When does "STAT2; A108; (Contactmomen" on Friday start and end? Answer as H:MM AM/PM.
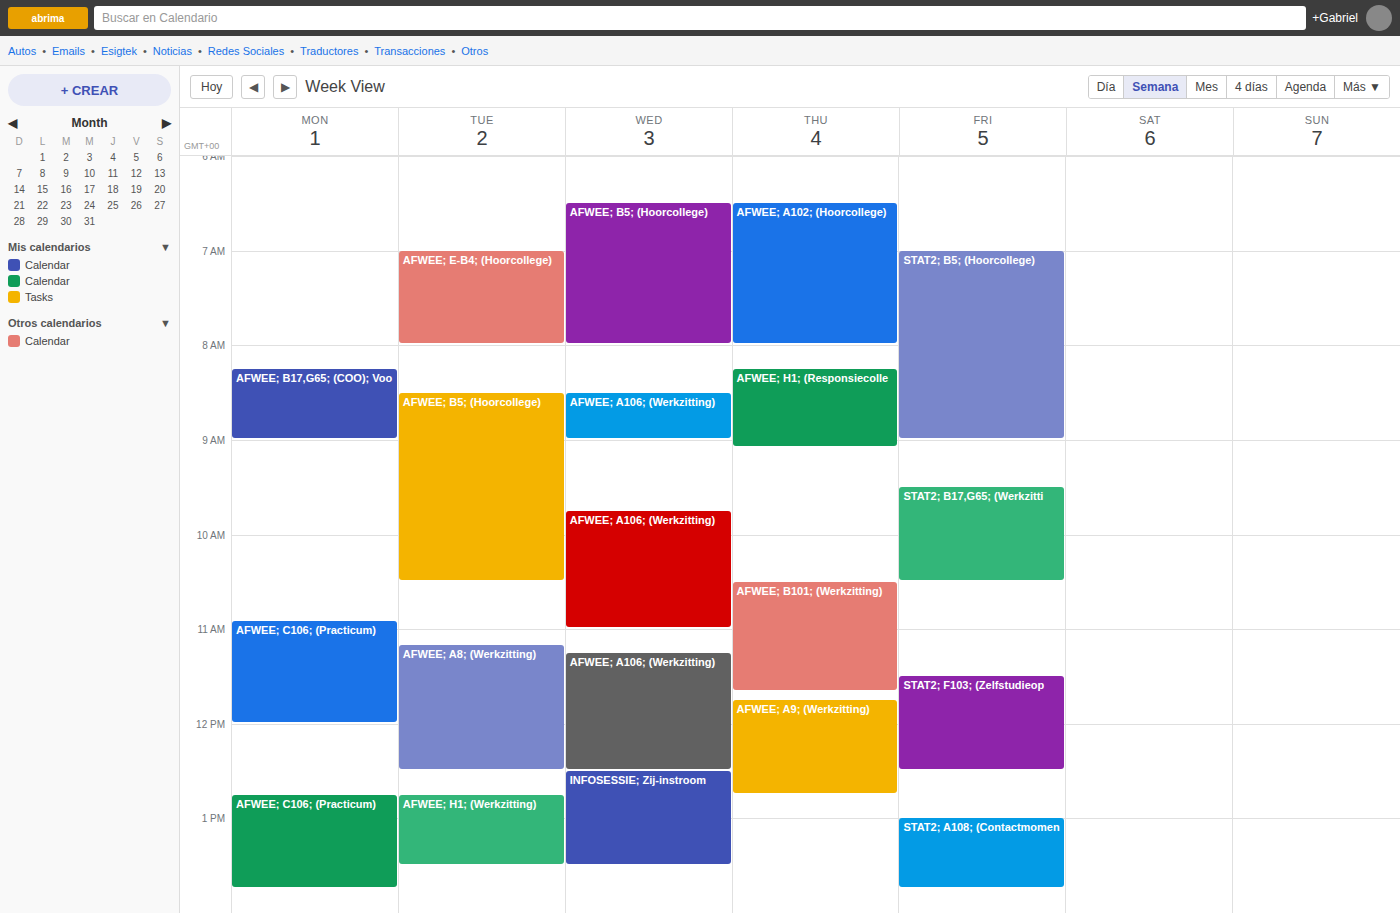
1:00 PM to 1:45 PM